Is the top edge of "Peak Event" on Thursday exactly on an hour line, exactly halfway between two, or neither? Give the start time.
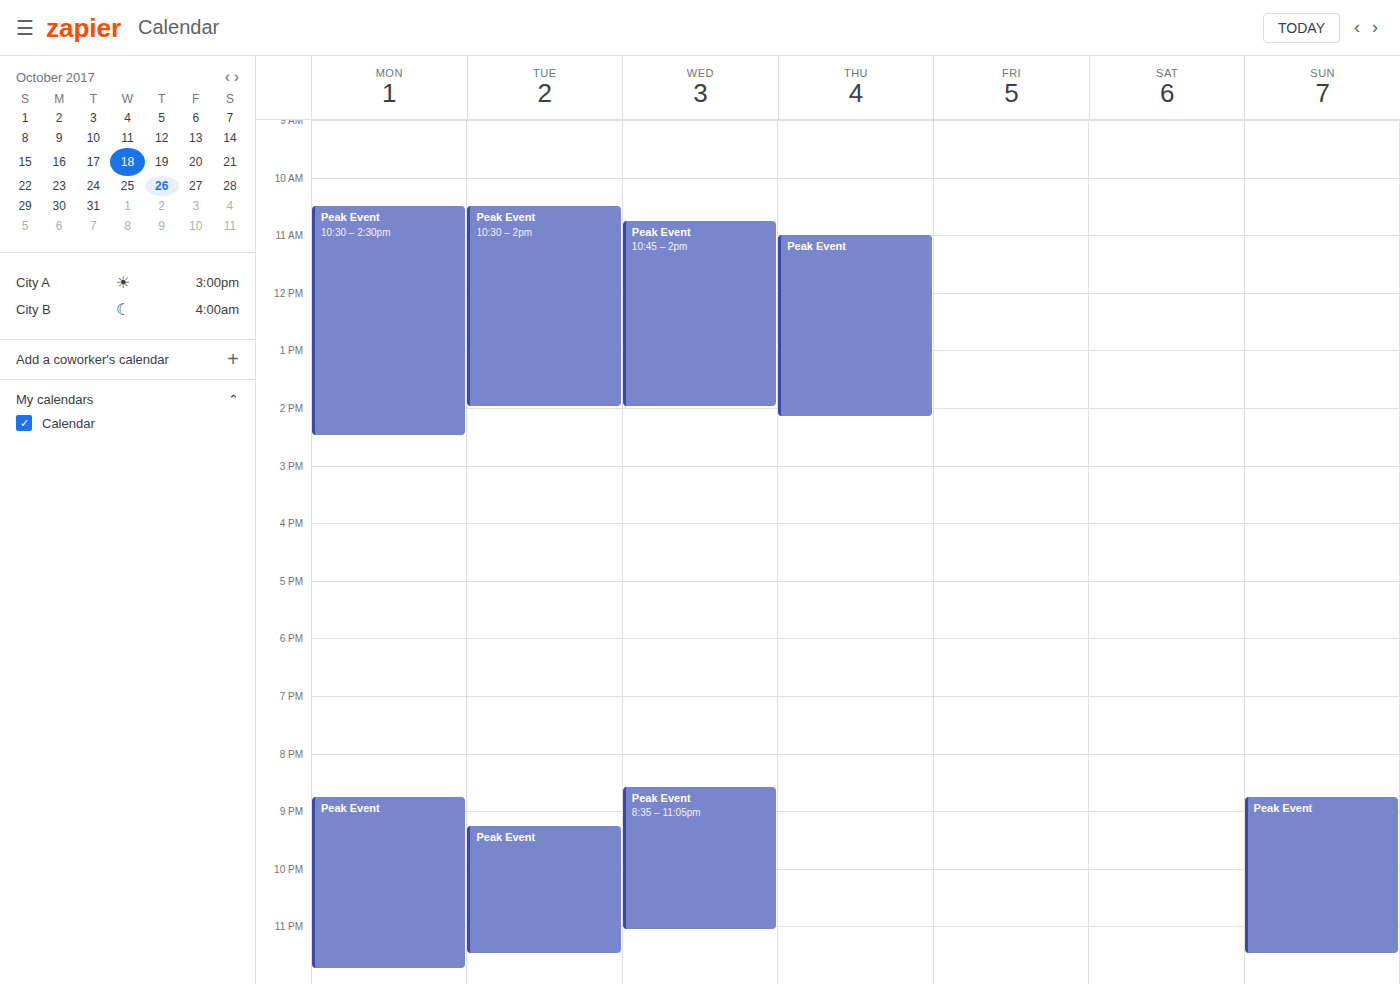
11:00 AM -- exactly on the 11 AM line.